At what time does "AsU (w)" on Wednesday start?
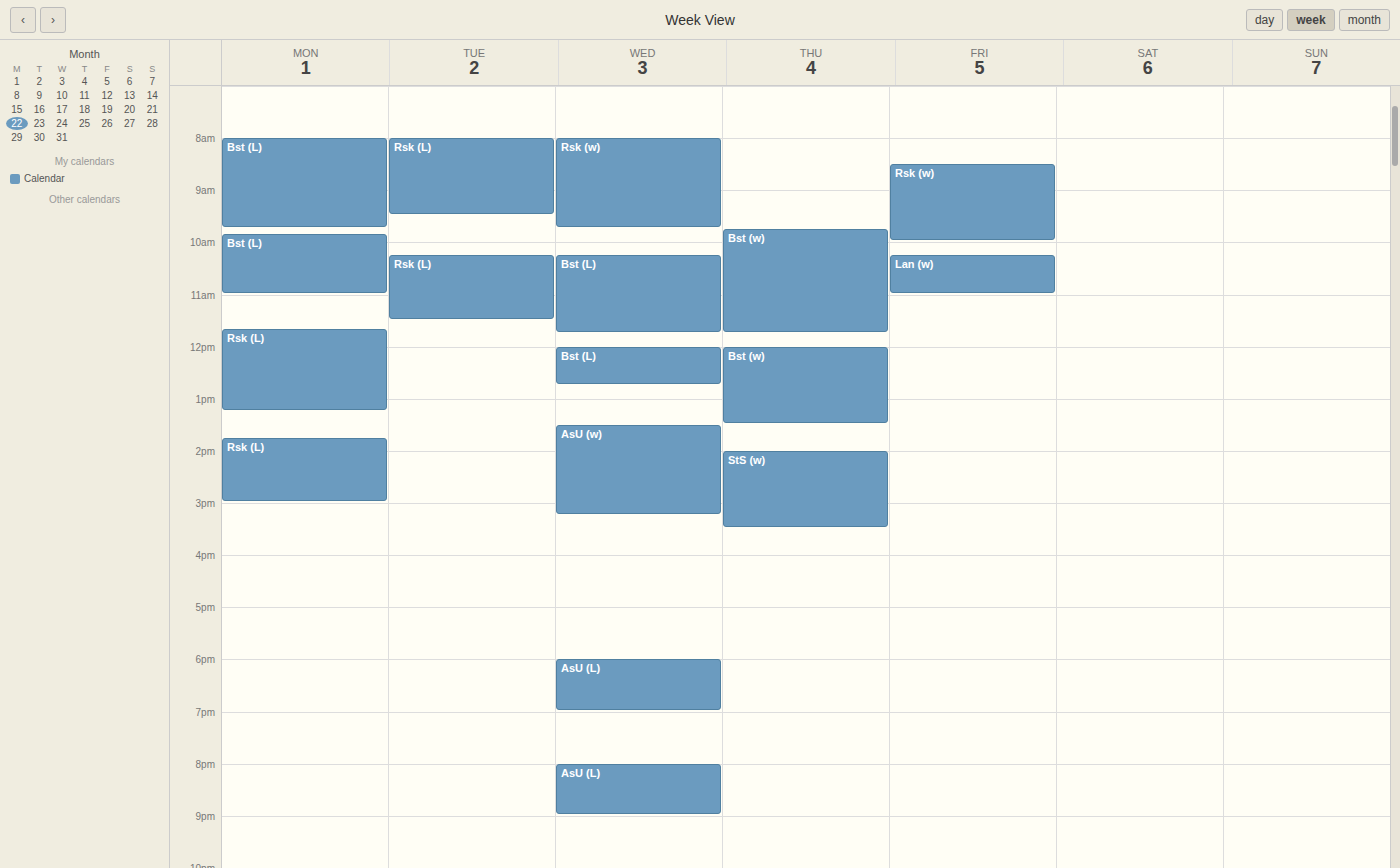
1:30 PM